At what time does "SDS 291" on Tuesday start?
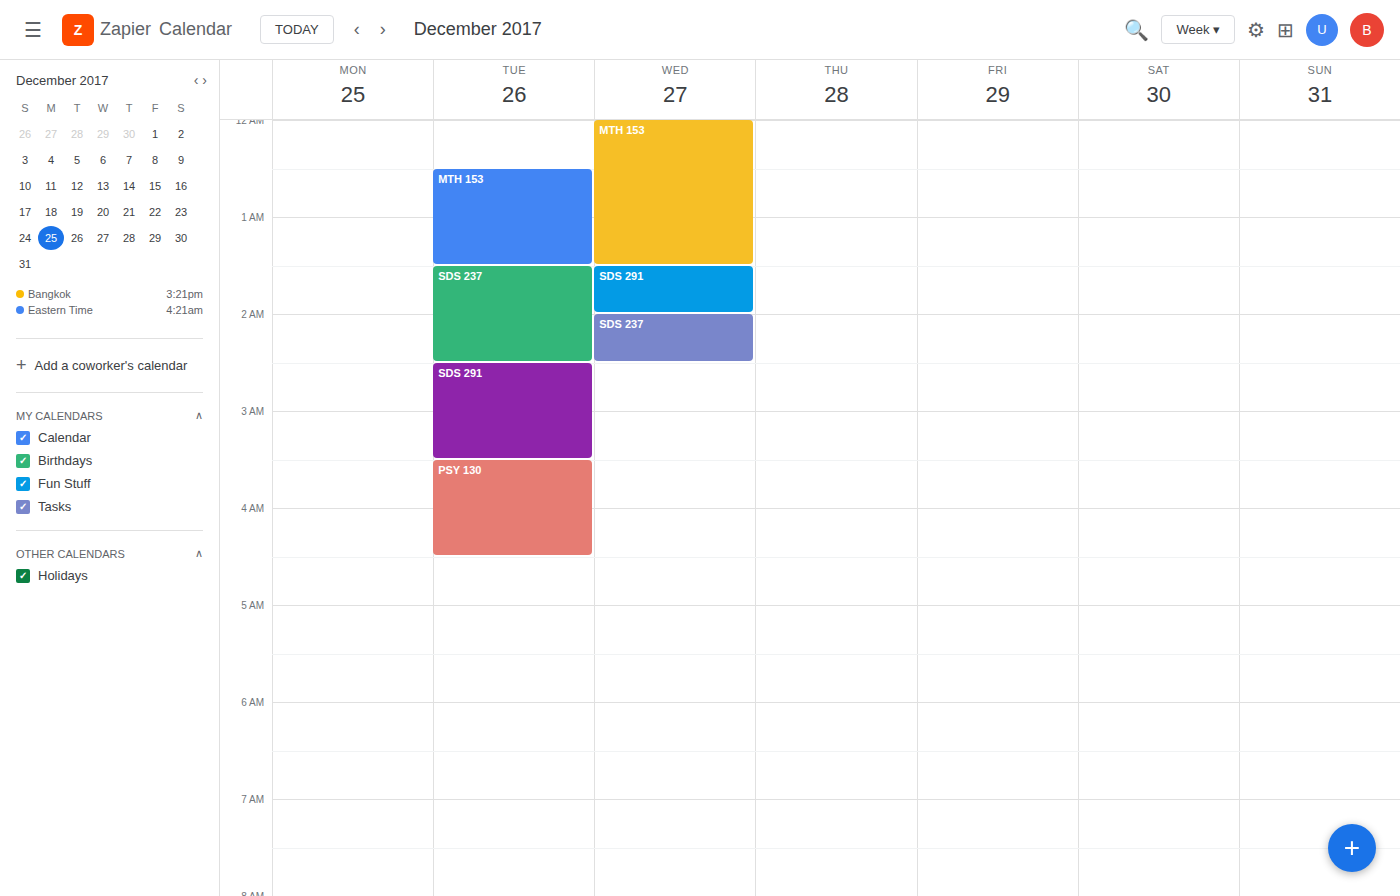
2:30 AM